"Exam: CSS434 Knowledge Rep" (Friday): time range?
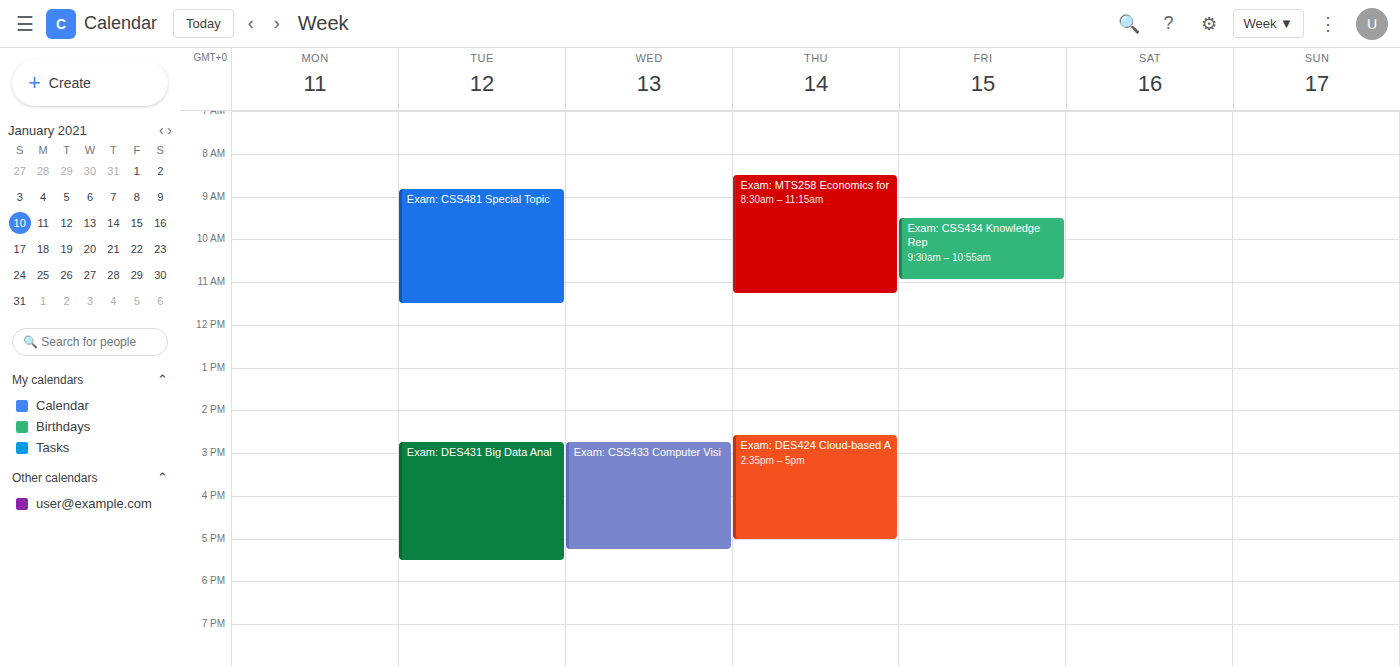
9:30 AM to 10:55 AM